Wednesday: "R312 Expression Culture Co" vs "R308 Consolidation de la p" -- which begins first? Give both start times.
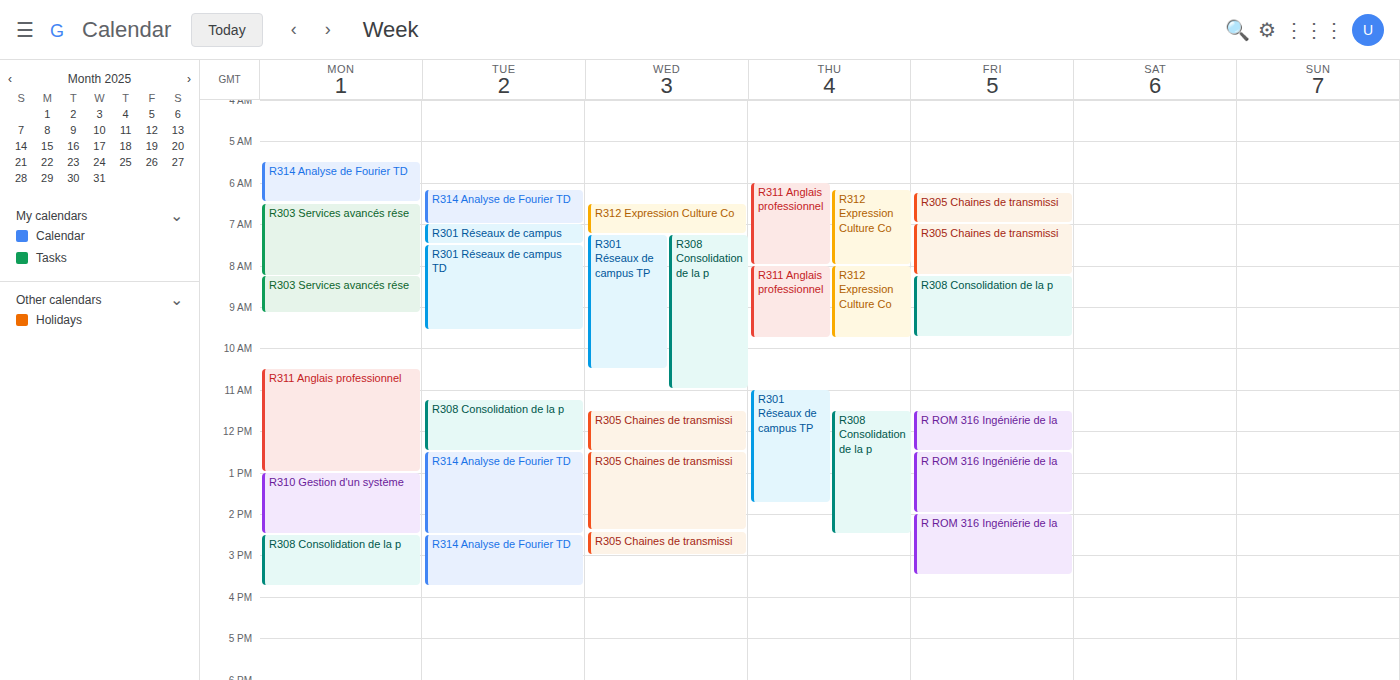
"R312 Expression Culture Co" 6:30 AM; "R308 Consolidation de la p" 7:15 AM.